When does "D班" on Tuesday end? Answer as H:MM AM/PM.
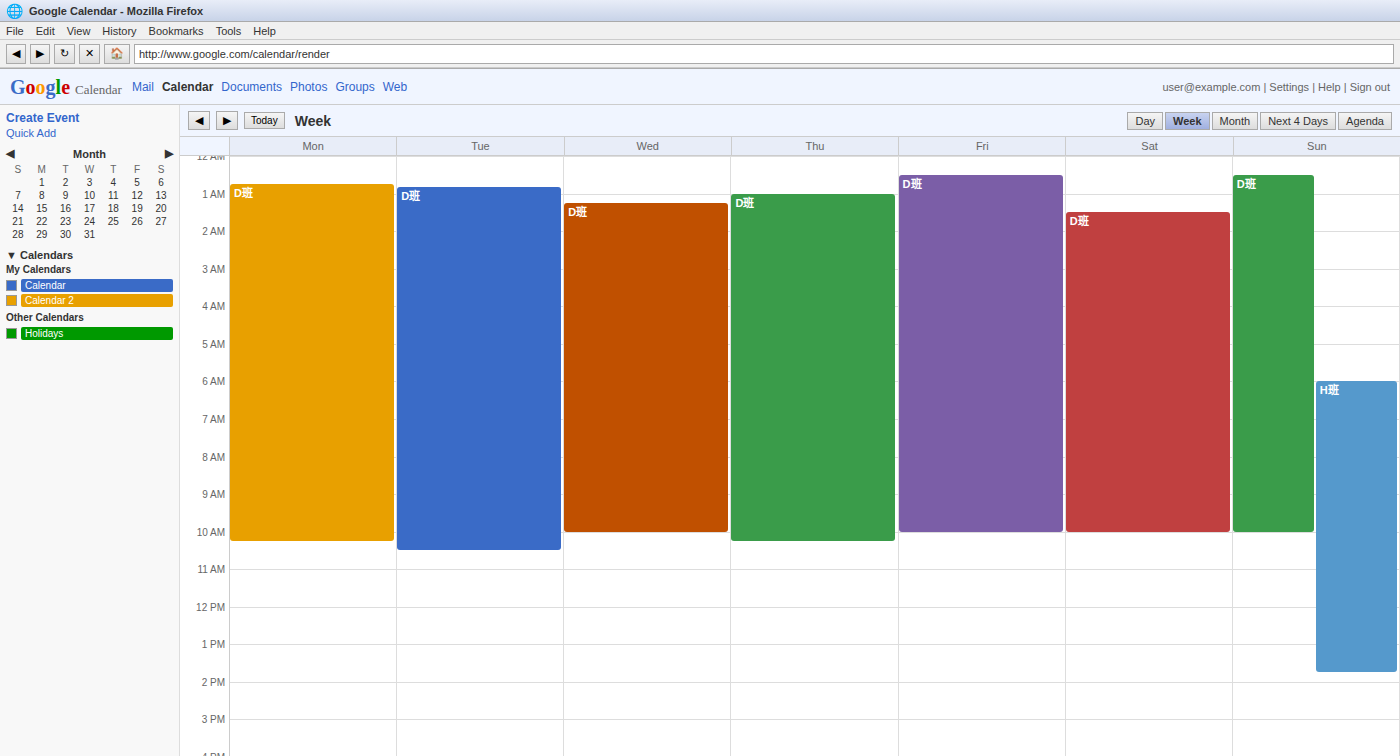
10:30 AM